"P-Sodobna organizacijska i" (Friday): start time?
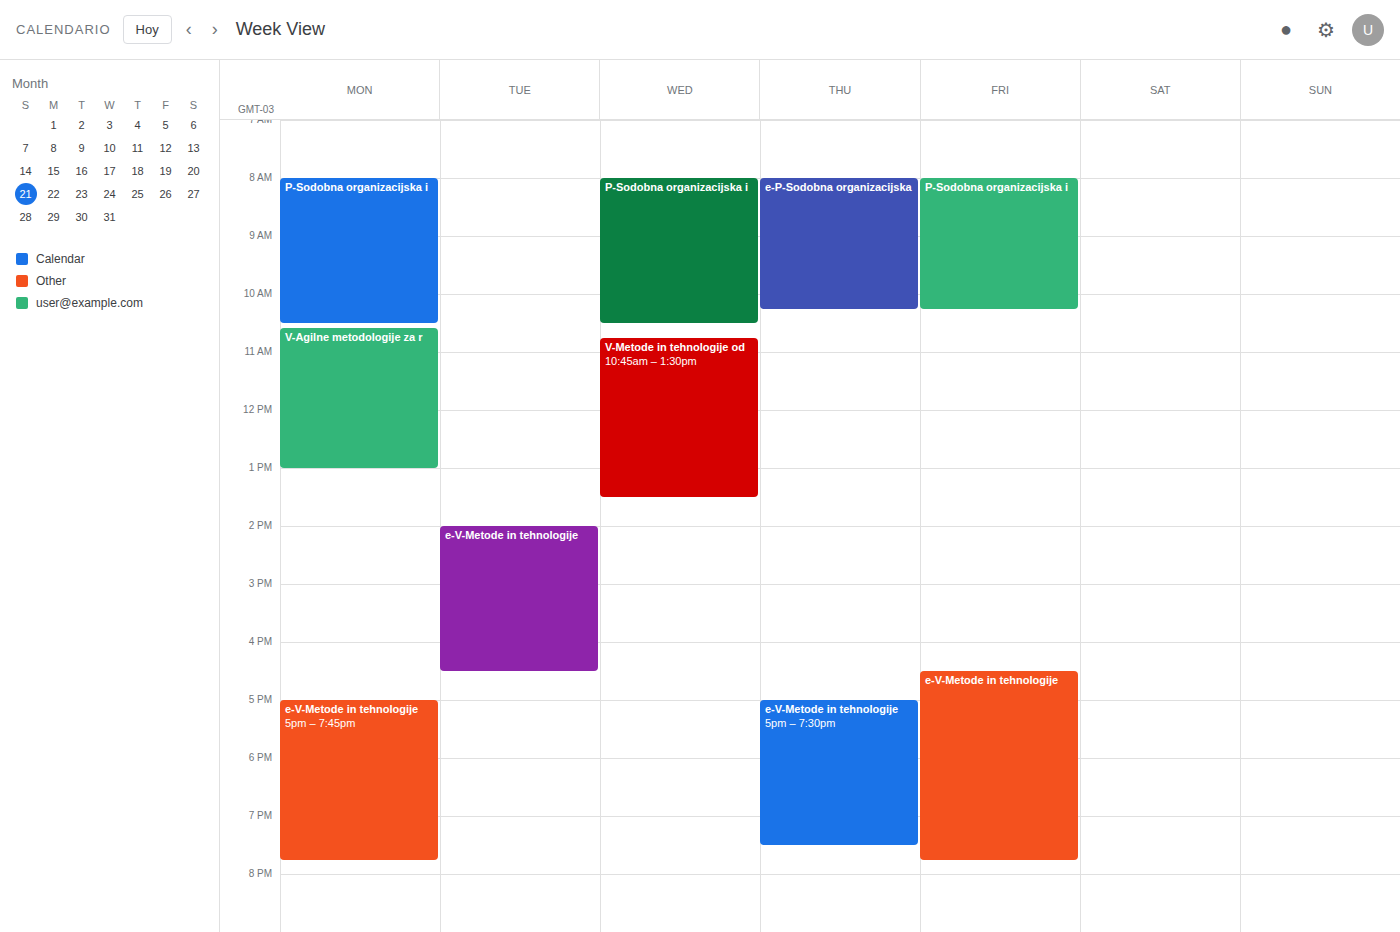
8:00 AM